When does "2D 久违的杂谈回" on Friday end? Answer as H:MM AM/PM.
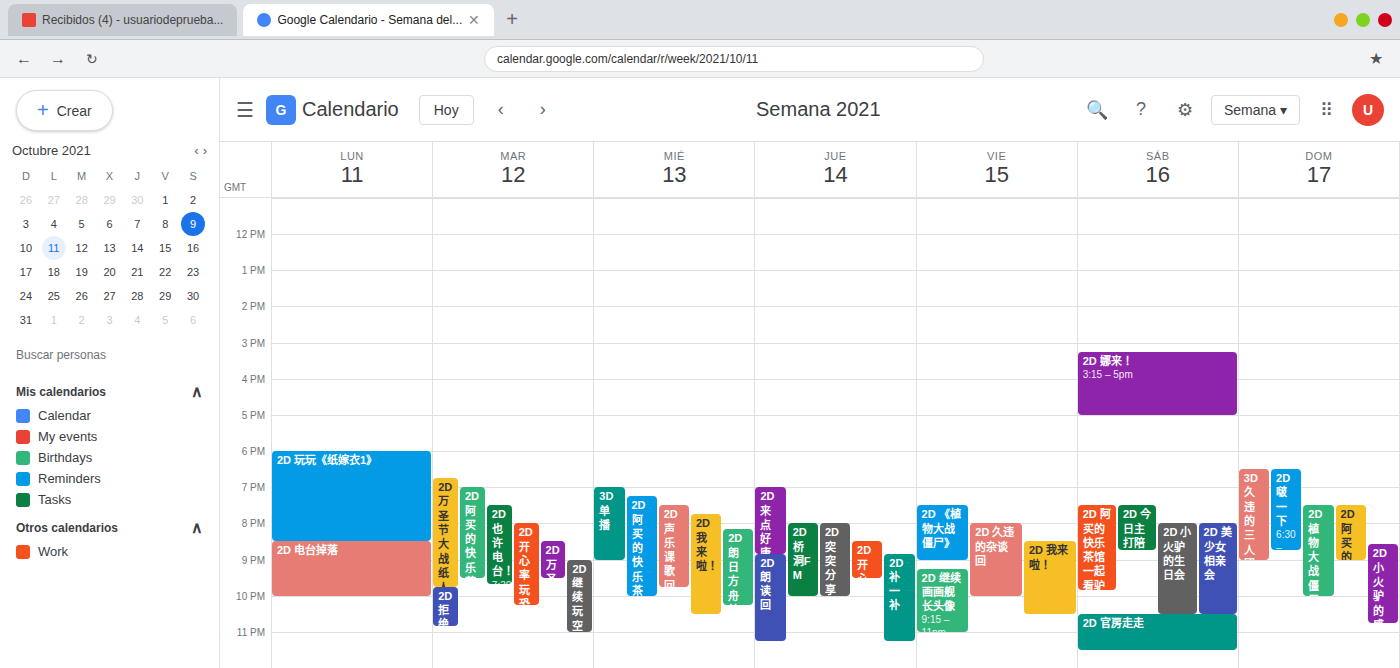
10:00 PM